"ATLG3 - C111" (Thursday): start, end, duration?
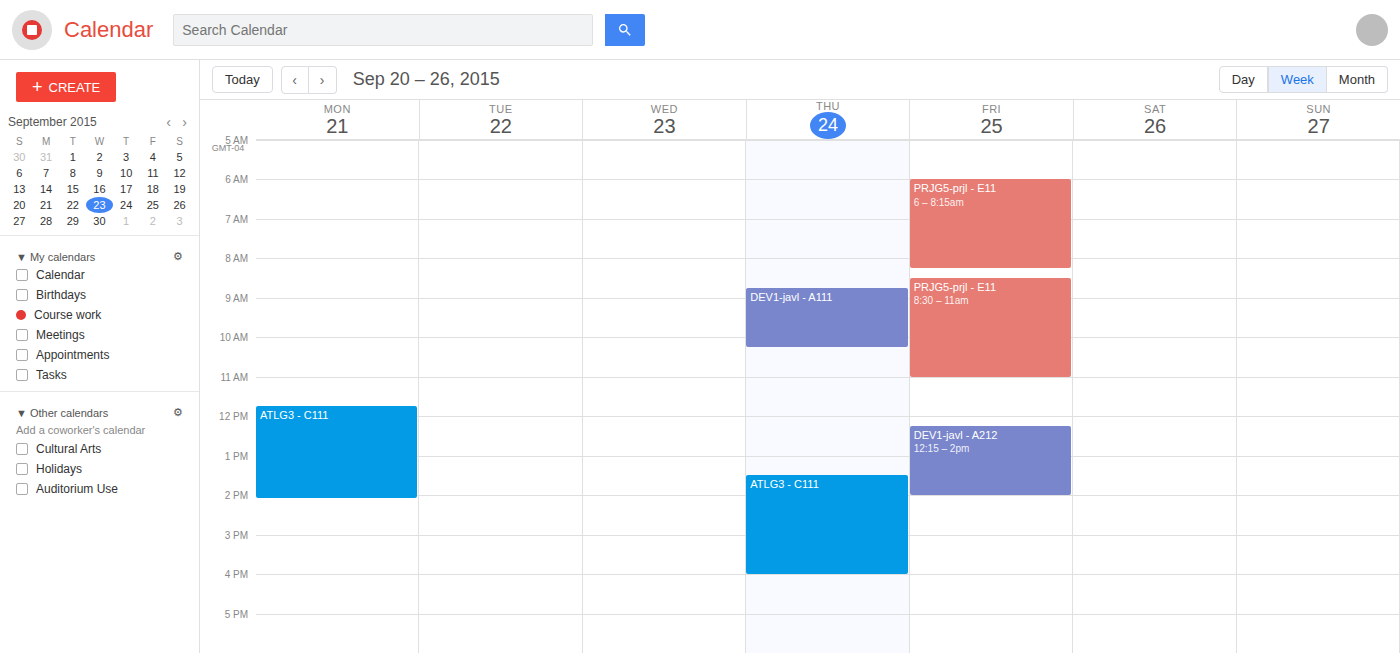
1:30 PM to 4:00 PM, 2 hours 30 minutes